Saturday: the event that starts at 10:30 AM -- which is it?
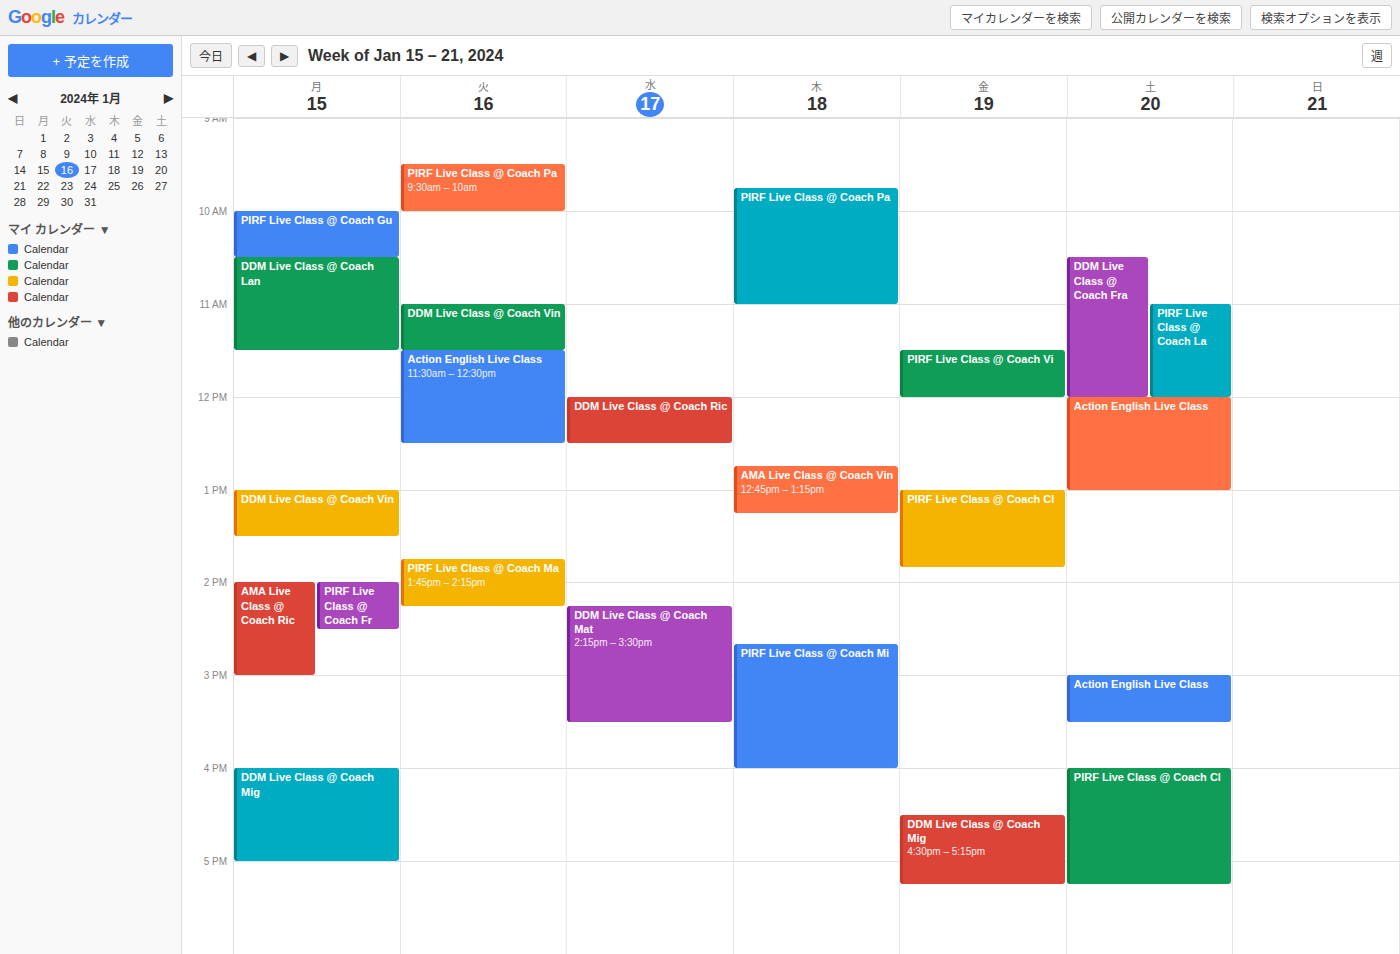
"DDM Live Class @ Coach Fra"